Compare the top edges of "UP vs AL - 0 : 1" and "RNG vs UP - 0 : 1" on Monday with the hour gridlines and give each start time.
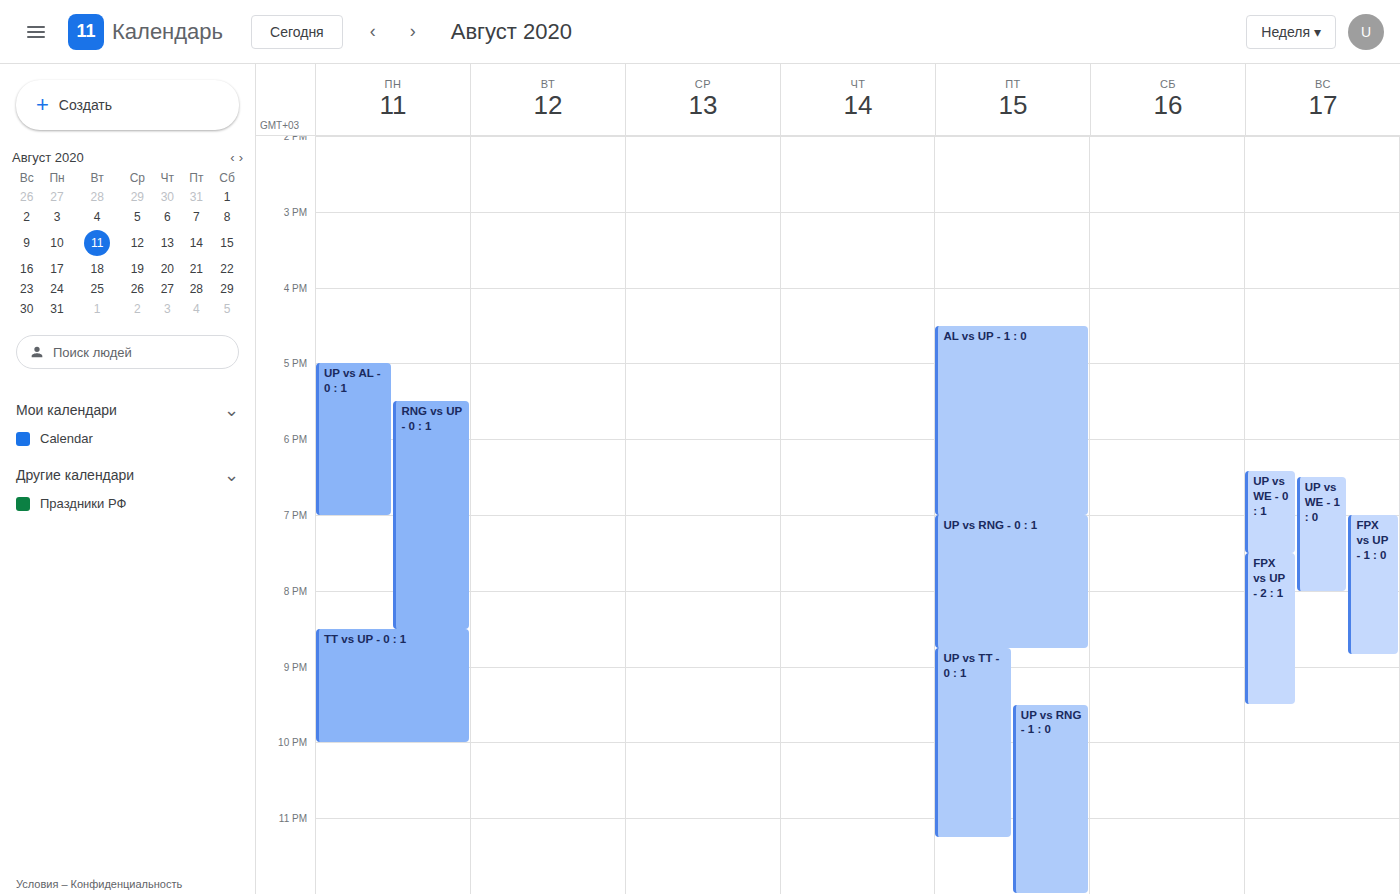
"UP vs AL - 0 : 1": 5:00 PM, exactly on the 5 PM line. "RNG vs UP - 0 : 1": 5:30 PM, halfway between the 5 PM and 6 PM lines.